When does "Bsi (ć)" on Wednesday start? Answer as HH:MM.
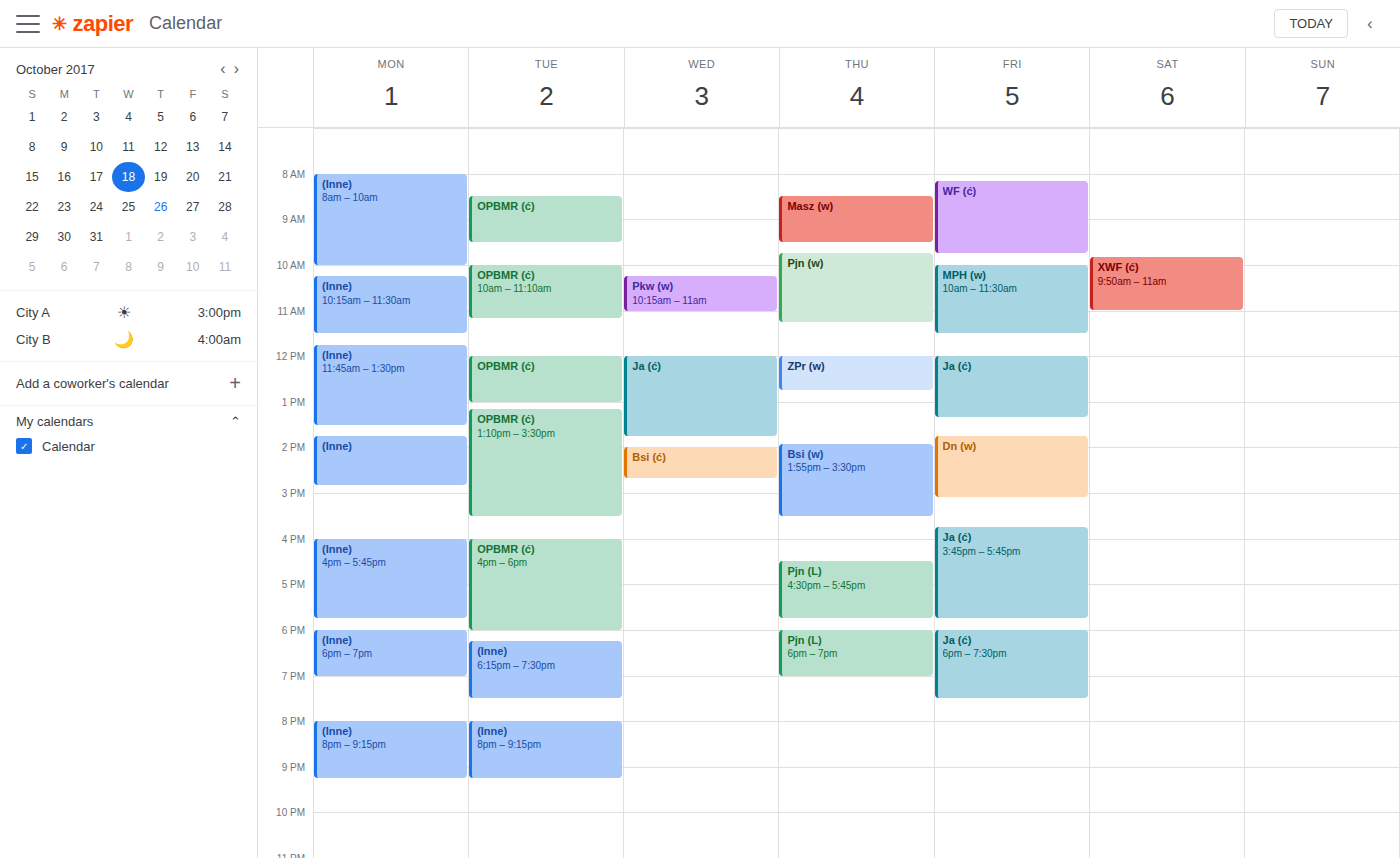
14:00